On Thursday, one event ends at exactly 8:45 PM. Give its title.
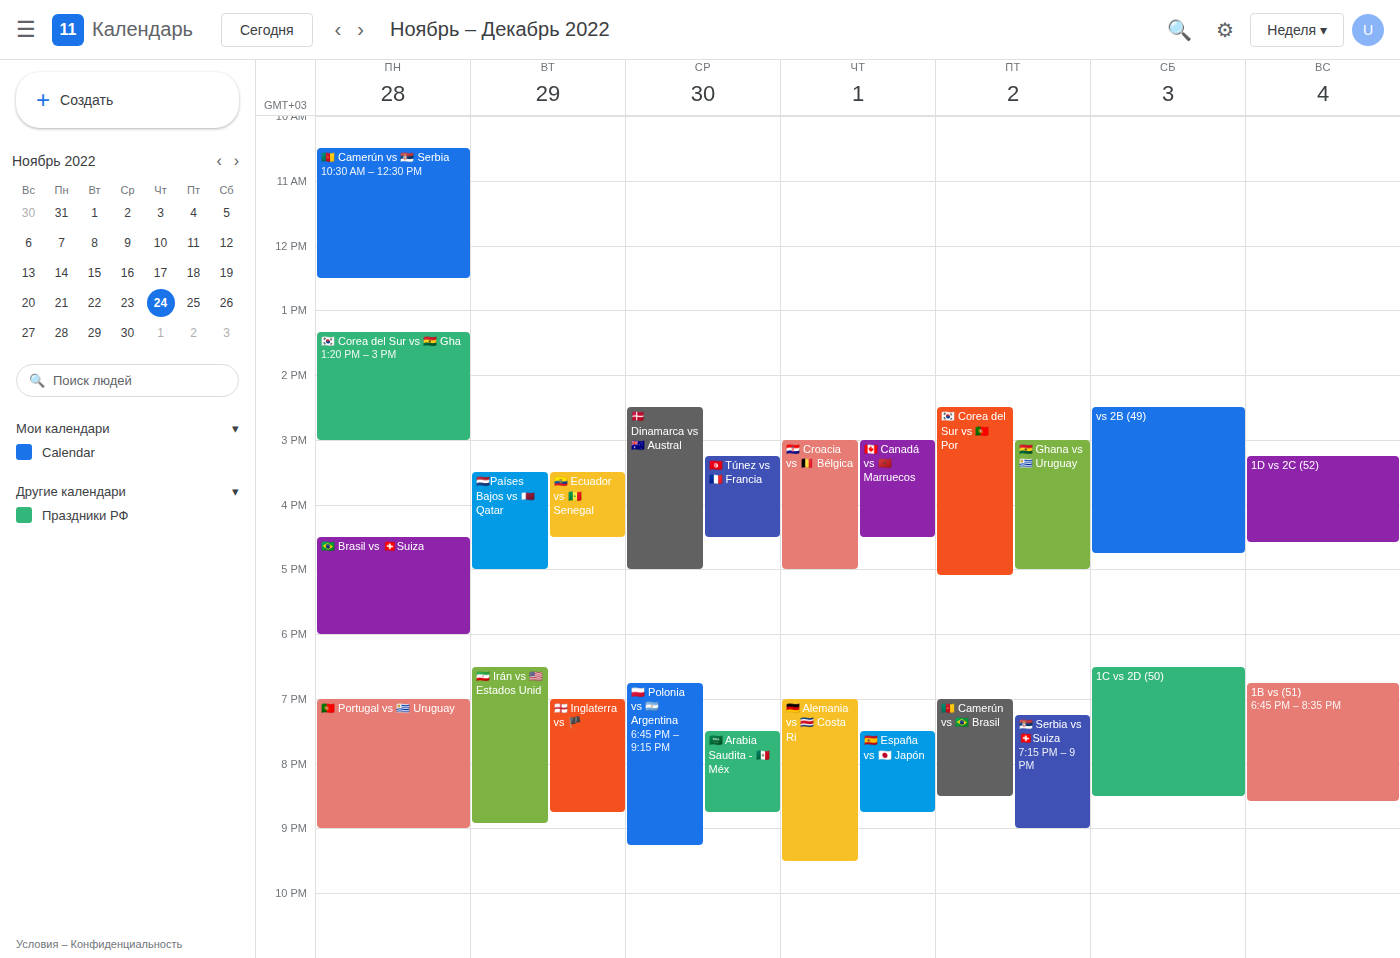
"🇪🇸 España vs 🇯🇵 Japón"